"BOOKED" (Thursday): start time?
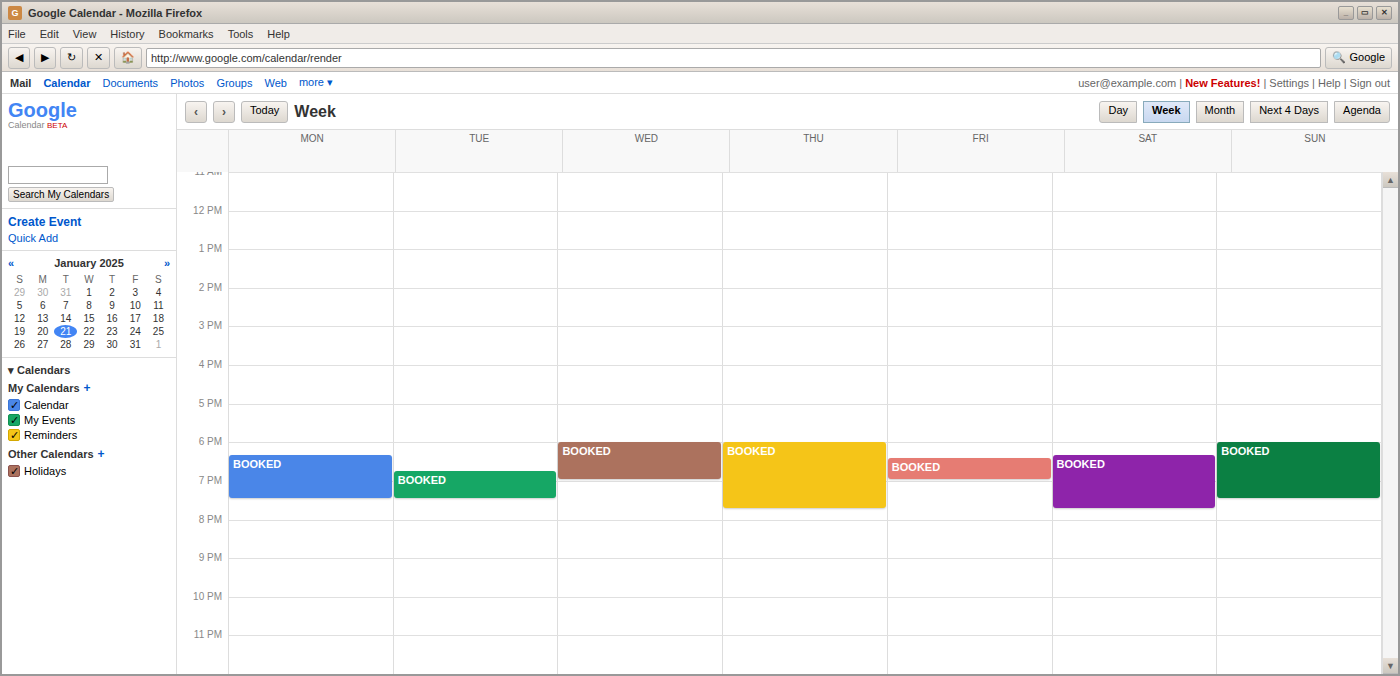
6:00 PM